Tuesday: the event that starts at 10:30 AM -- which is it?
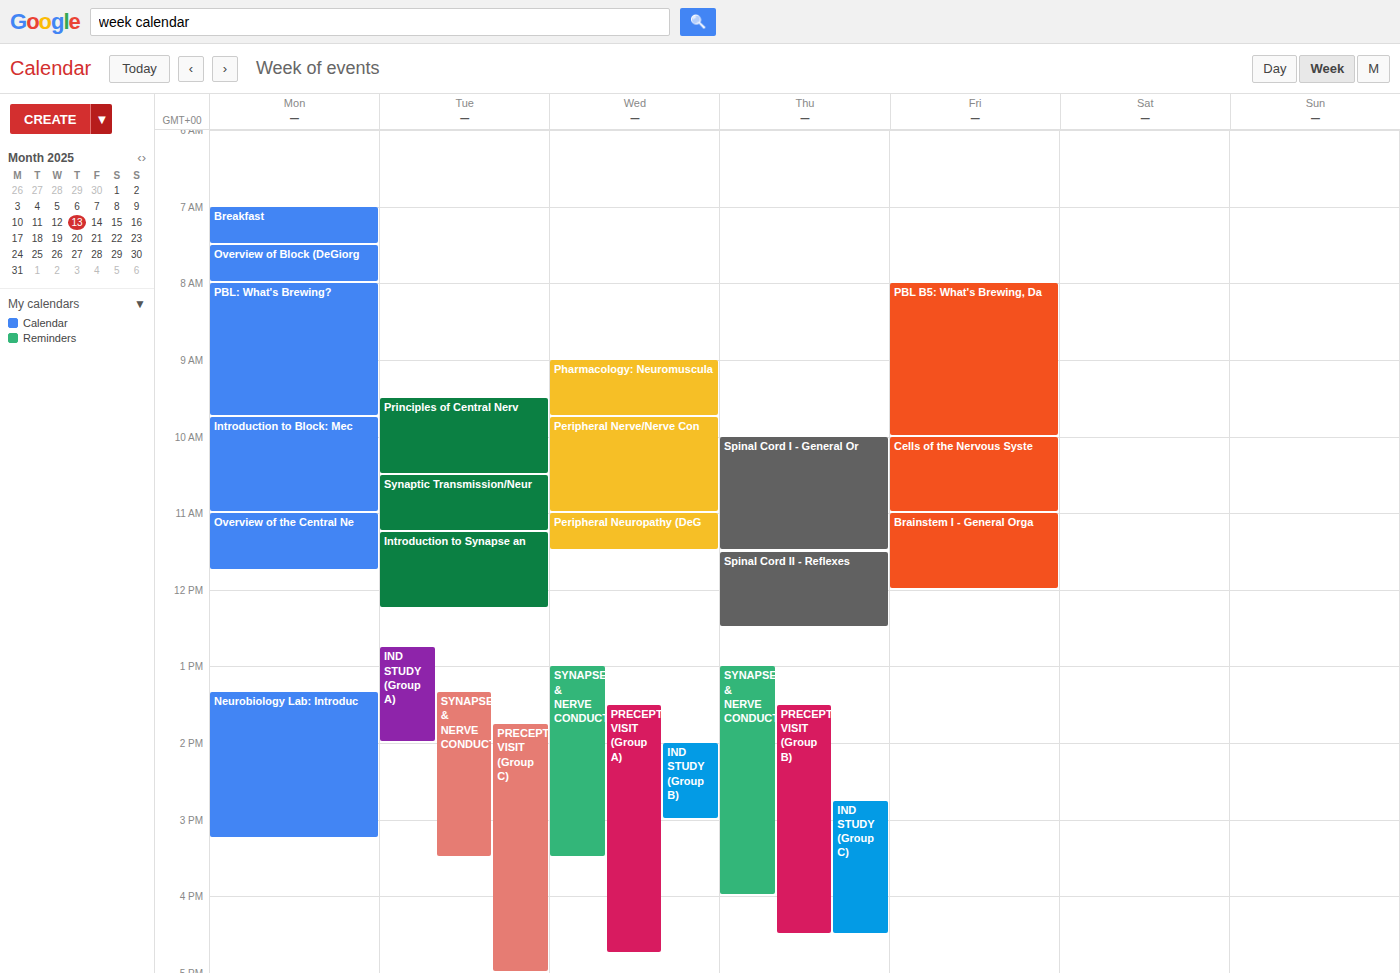
"Synaptic Transmission/Neur"